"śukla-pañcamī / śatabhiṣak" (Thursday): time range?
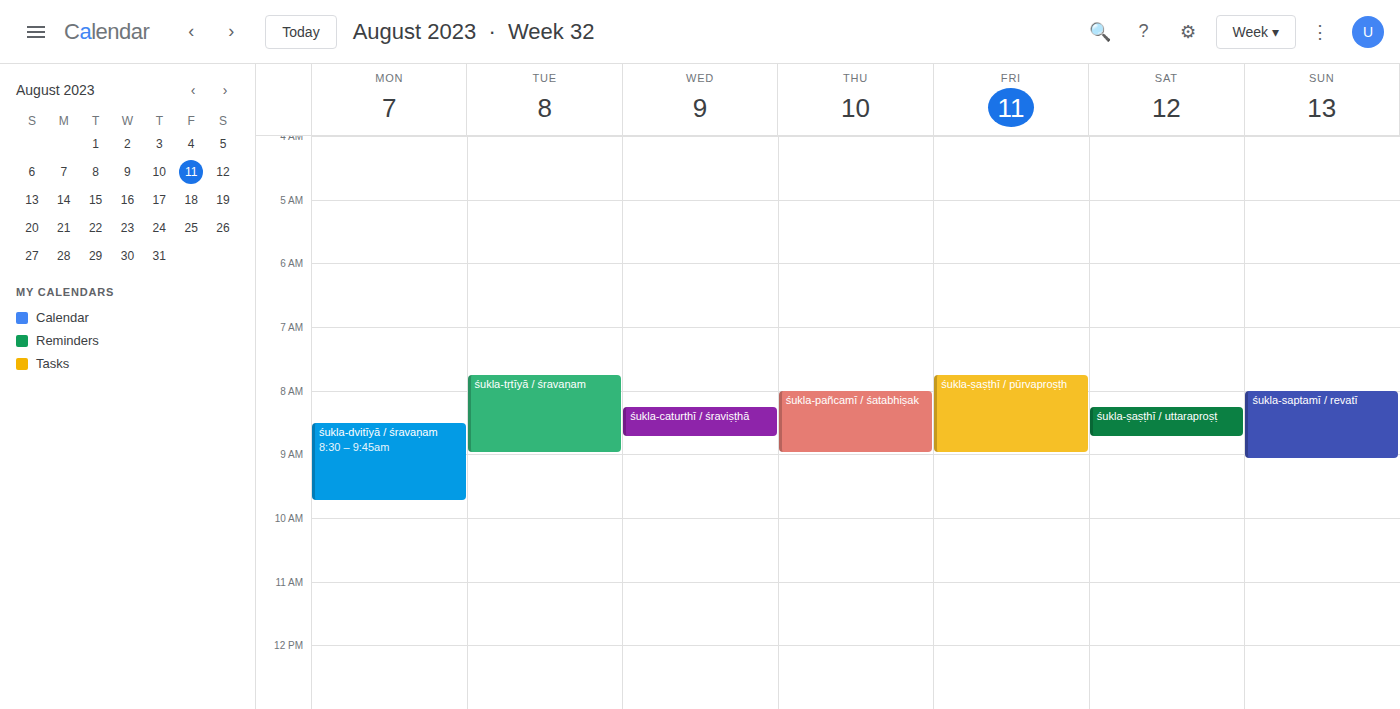
8:00 AM to 9:00 AM